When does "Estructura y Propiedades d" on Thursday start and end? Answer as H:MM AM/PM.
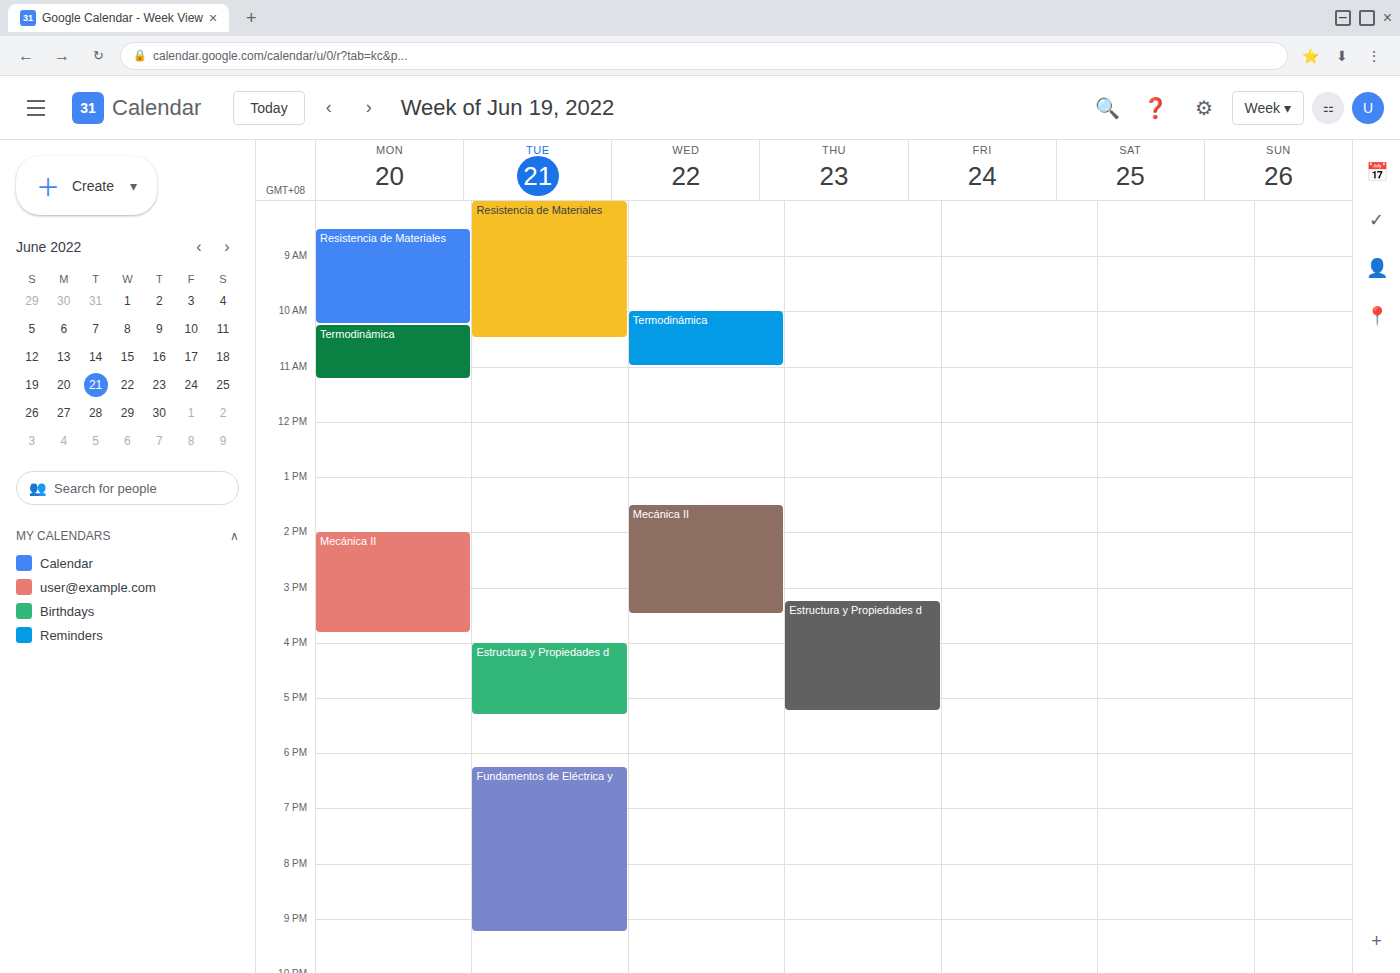
3:15 PM to 5:15 PM